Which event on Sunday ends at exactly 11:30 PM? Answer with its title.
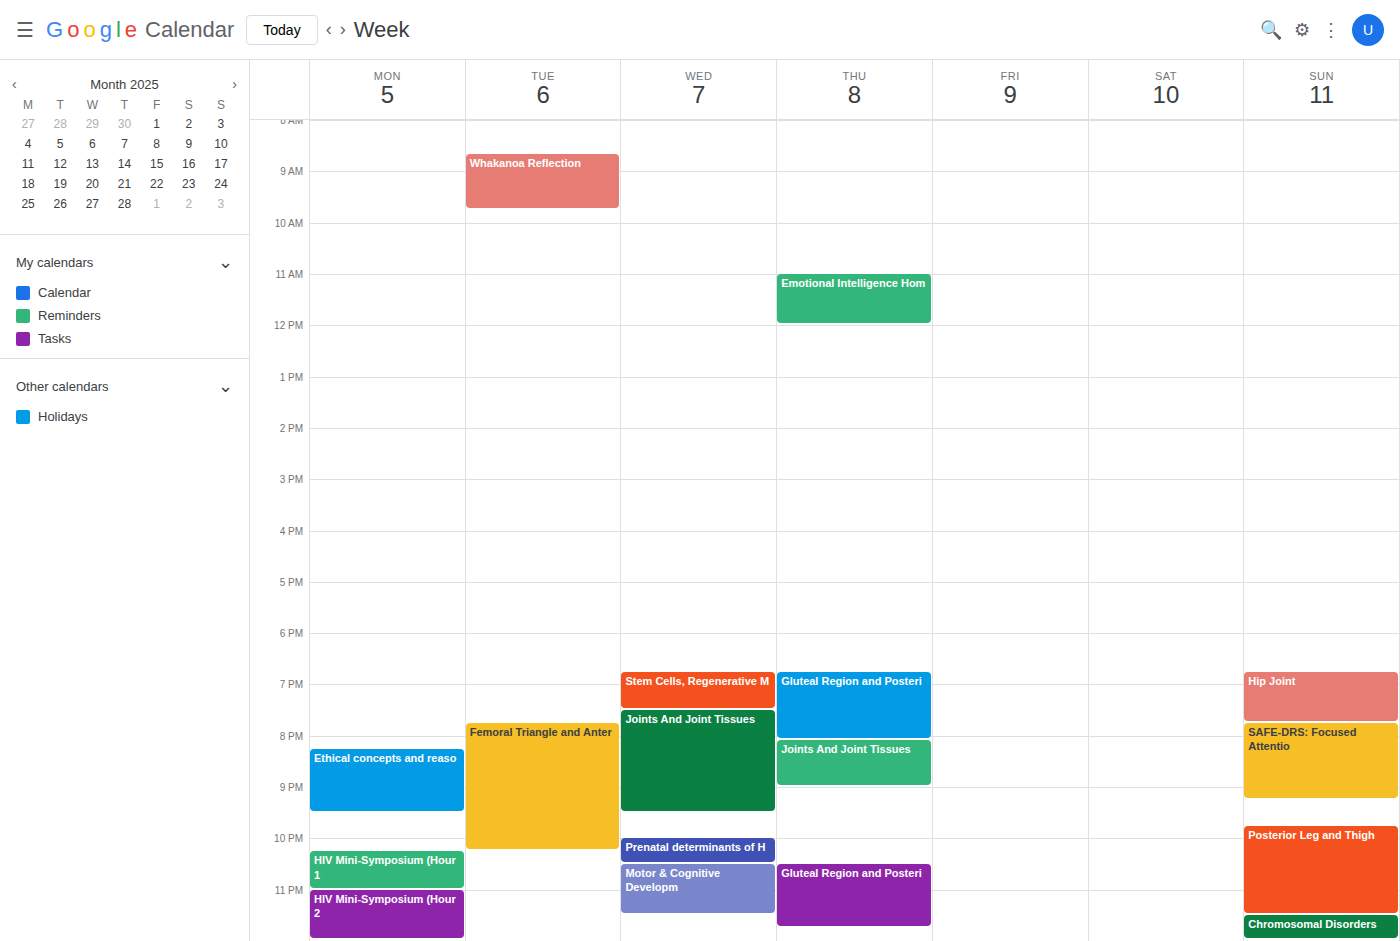
"Posterior Leg and Thigh"